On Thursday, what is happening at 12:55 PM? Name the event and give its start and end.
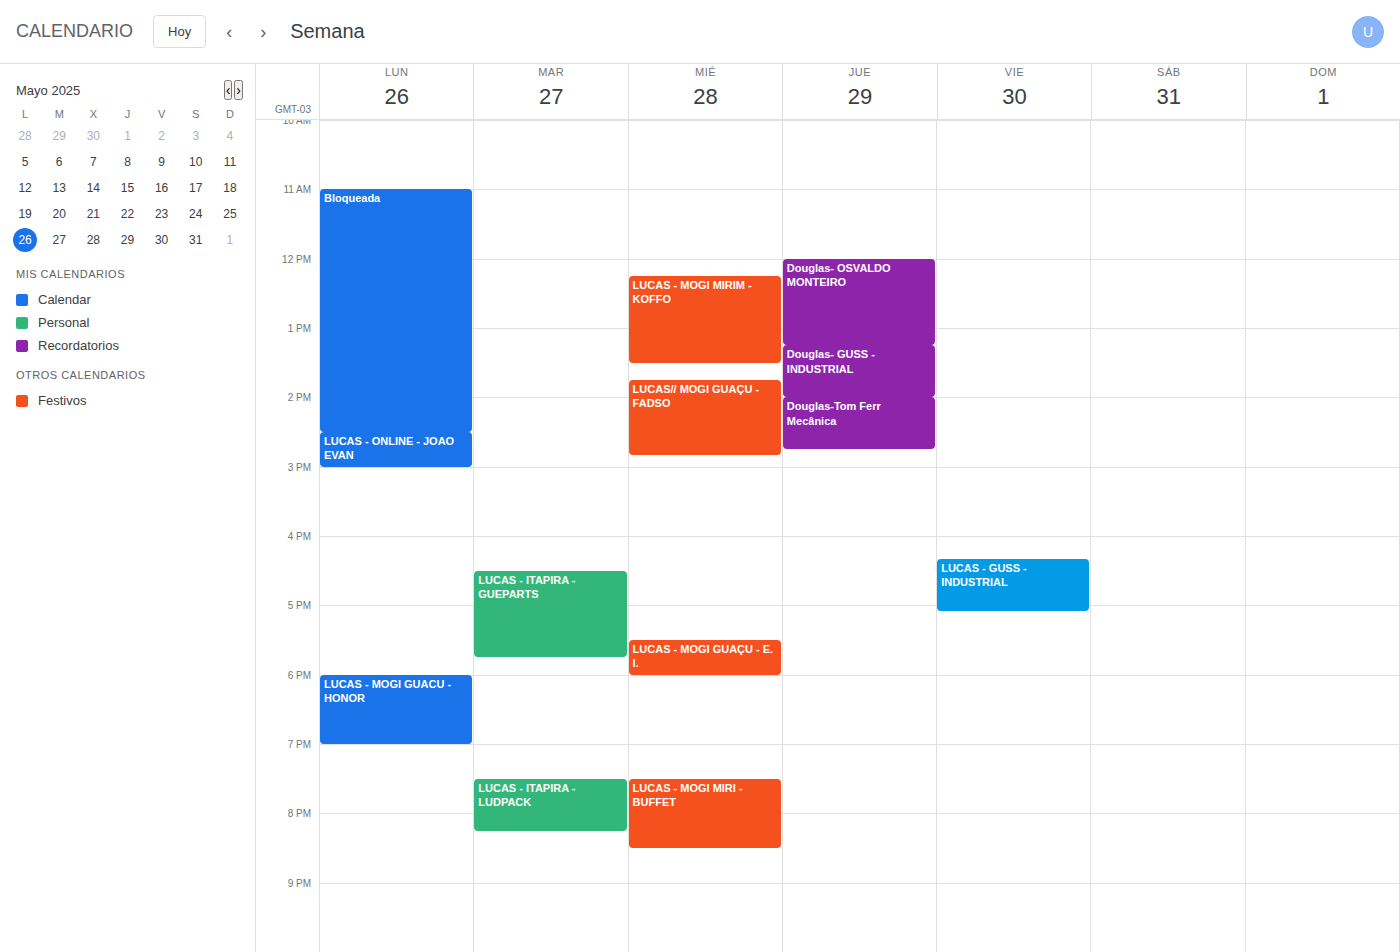
"Douglas- OSVALDO MONTEIRO", 12:00 PM to 1:15 PM